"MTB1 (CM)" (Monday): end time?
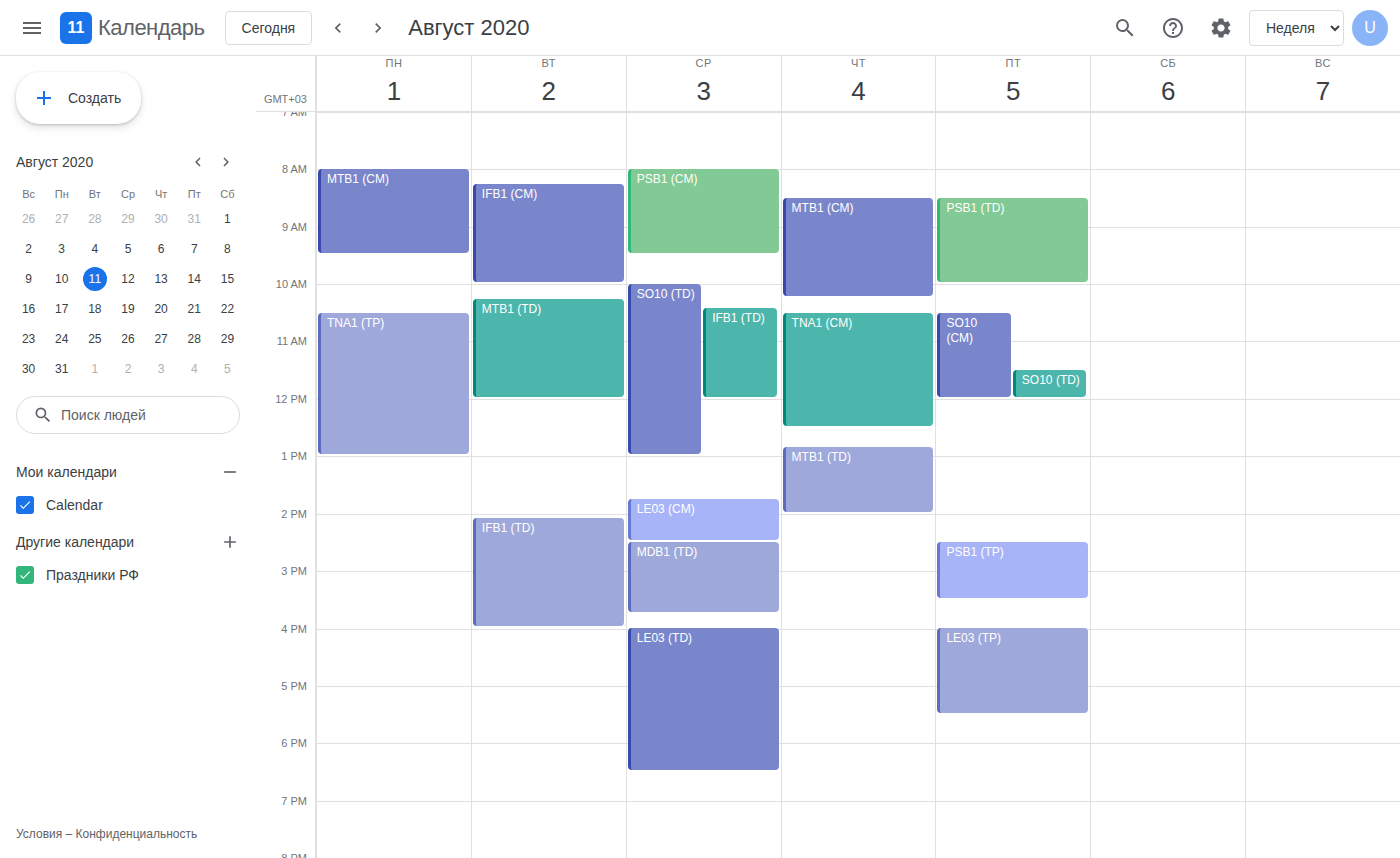
9:30 AM